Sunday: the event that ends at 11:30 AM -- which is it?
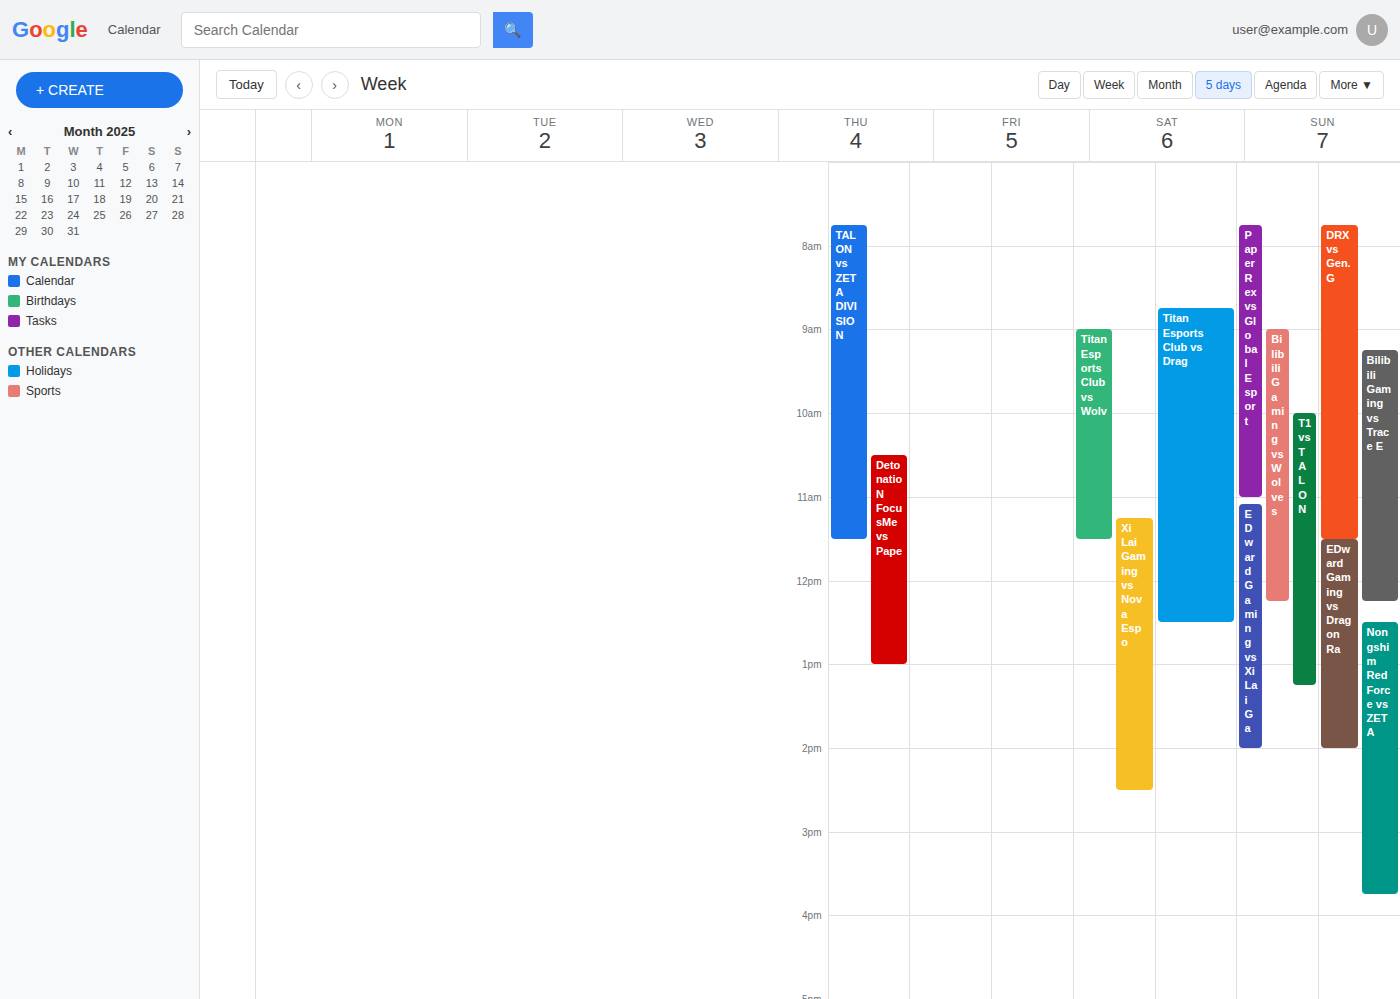
"DRX vs Gen.G"